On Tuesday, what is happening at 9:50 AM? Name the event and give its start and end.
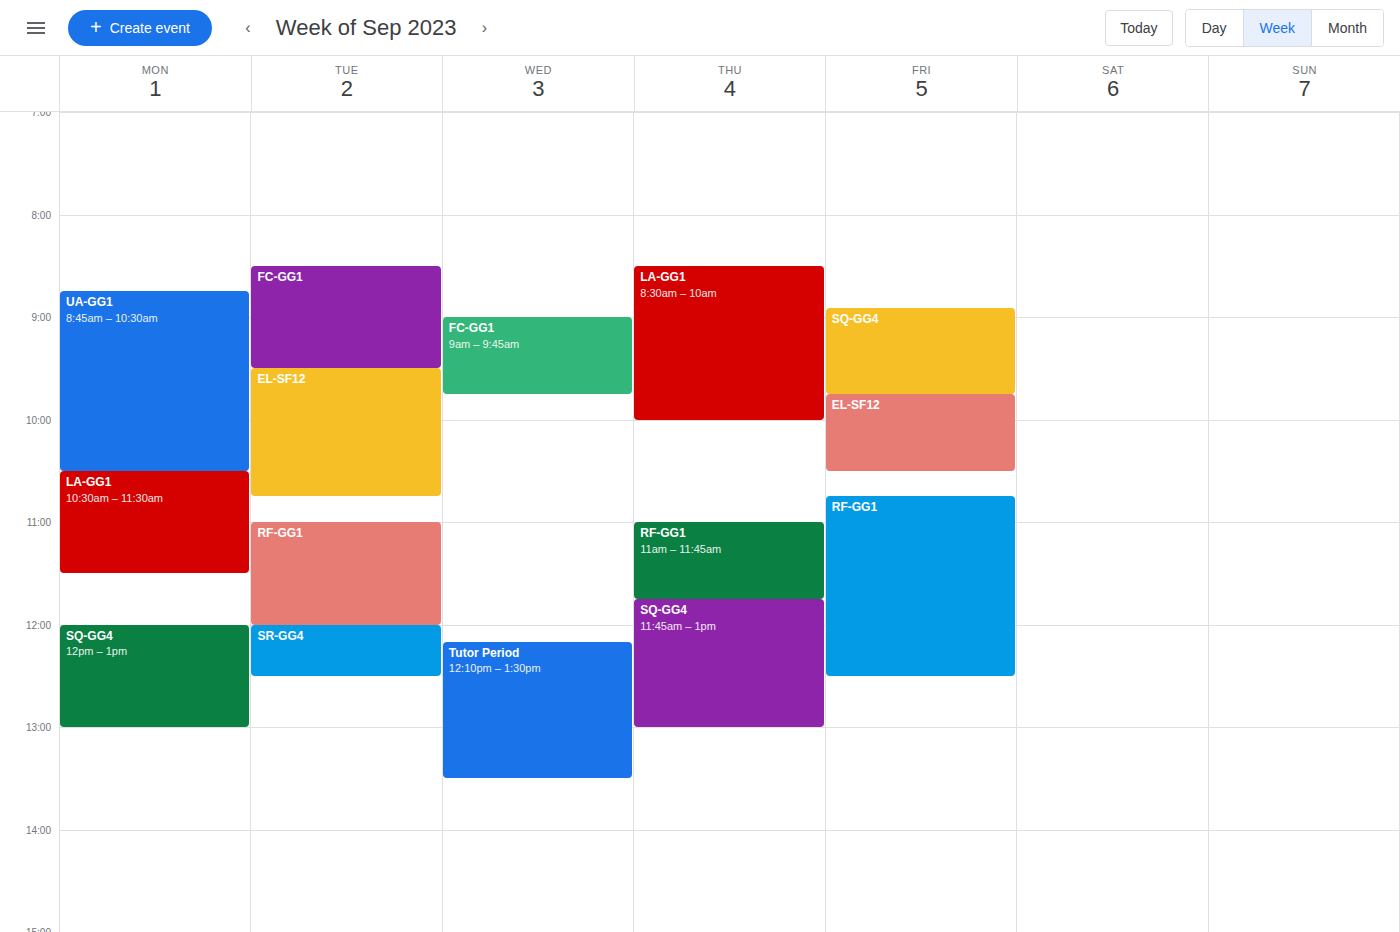
"EL-SF12", 9:30 AM to 10:45 AM